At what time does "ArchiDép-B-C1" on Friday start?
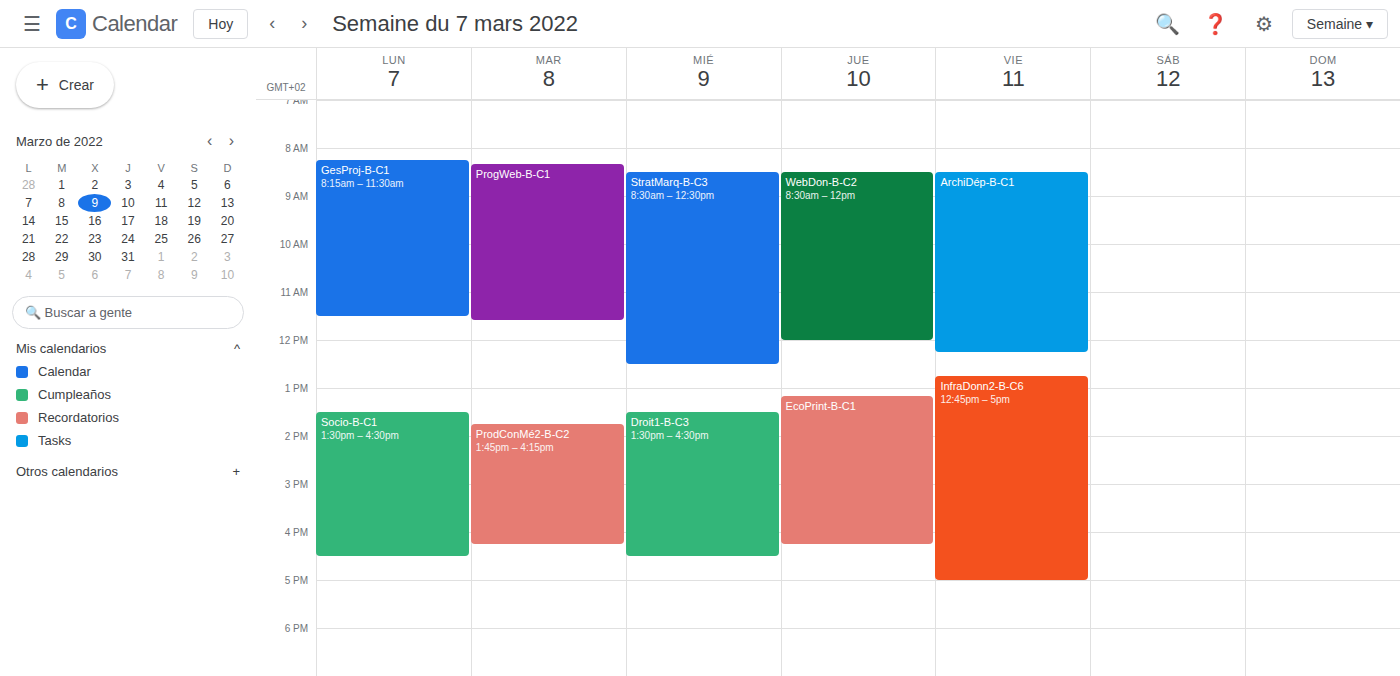
8:30 AM